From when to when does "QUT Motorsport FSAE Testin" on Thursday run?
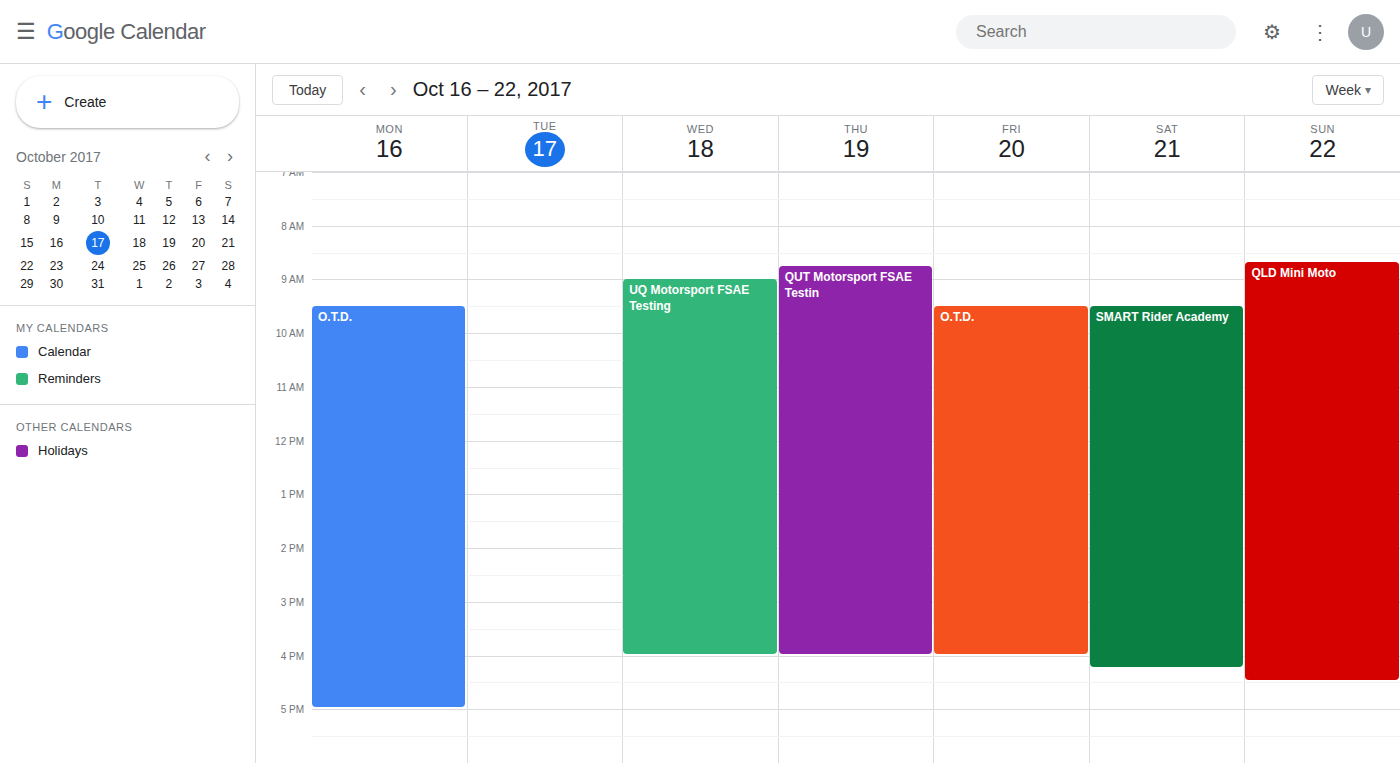
8:45 AM to 4:00 PM